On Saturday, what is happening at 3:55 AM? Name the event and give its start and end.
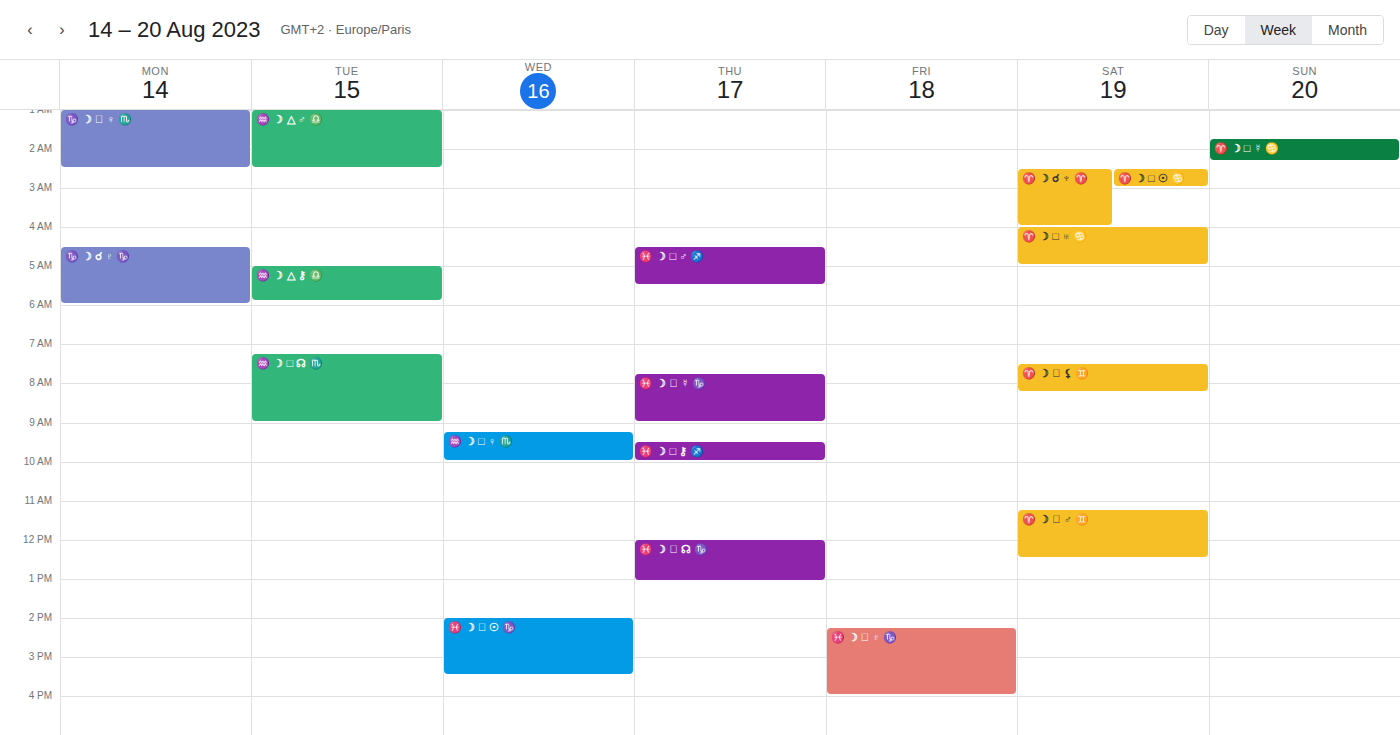
"♈️ ☽ ☌ ♆ ♈️", 2:30 AM to 4:00 AM